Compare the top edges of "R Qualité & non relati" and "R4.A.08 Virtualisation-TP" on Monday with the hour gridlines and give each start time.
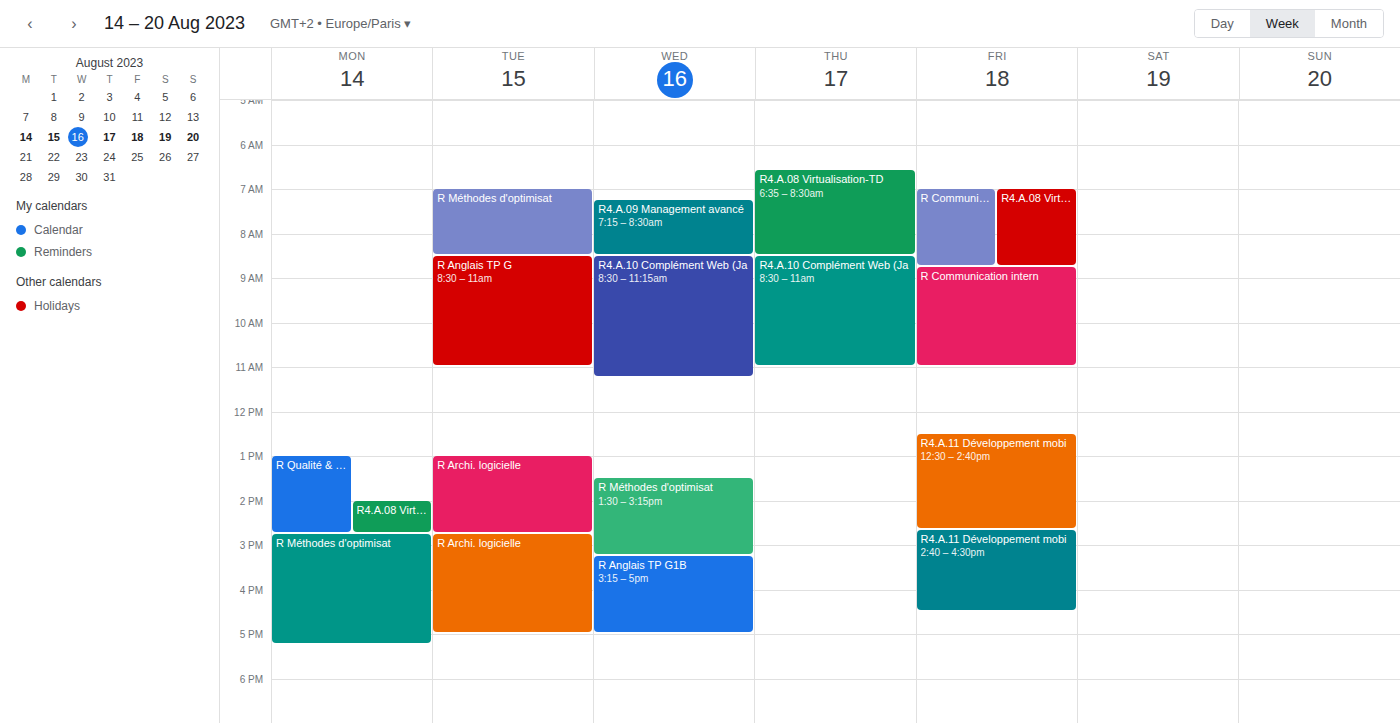
"R Qualité & non relati": 1:00 PM, exactly on the 1 PM line. "R4.A.08 Virtualisation-TP": 2:00 PM, exactly on the 2 PM line.